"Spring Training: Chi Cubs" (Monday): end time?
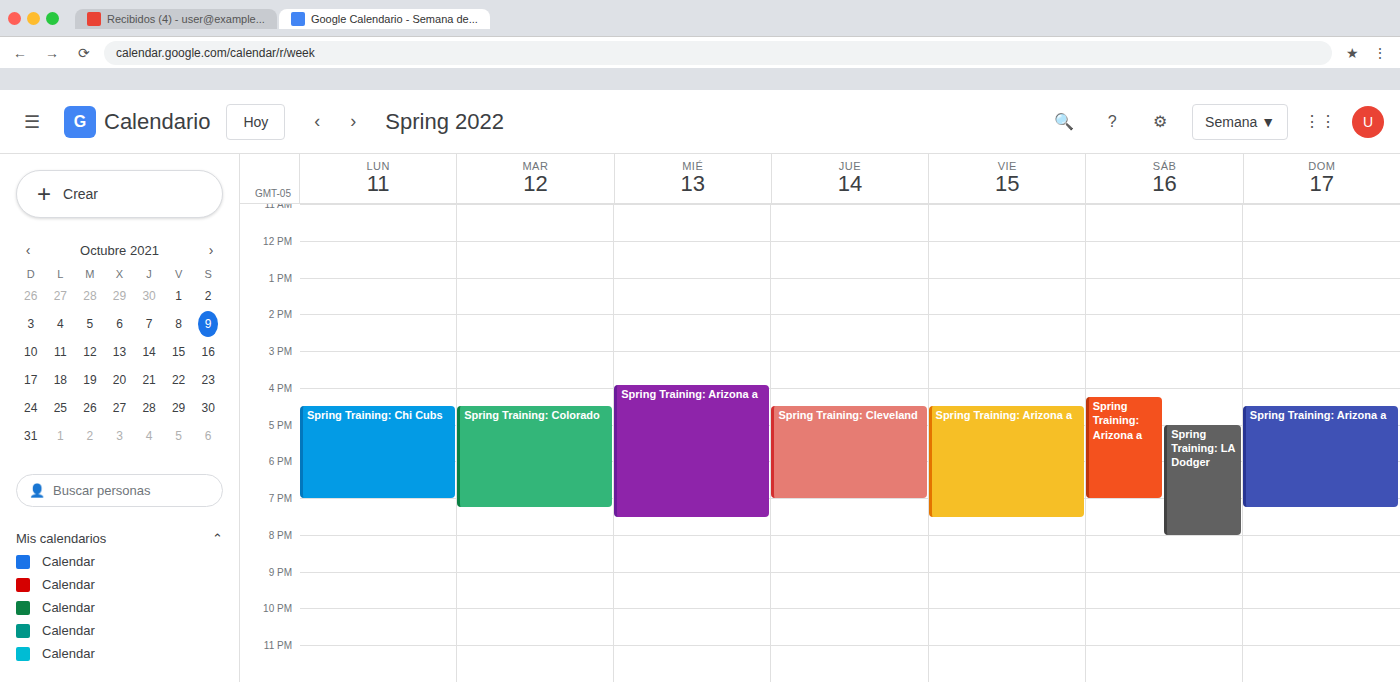
19:00